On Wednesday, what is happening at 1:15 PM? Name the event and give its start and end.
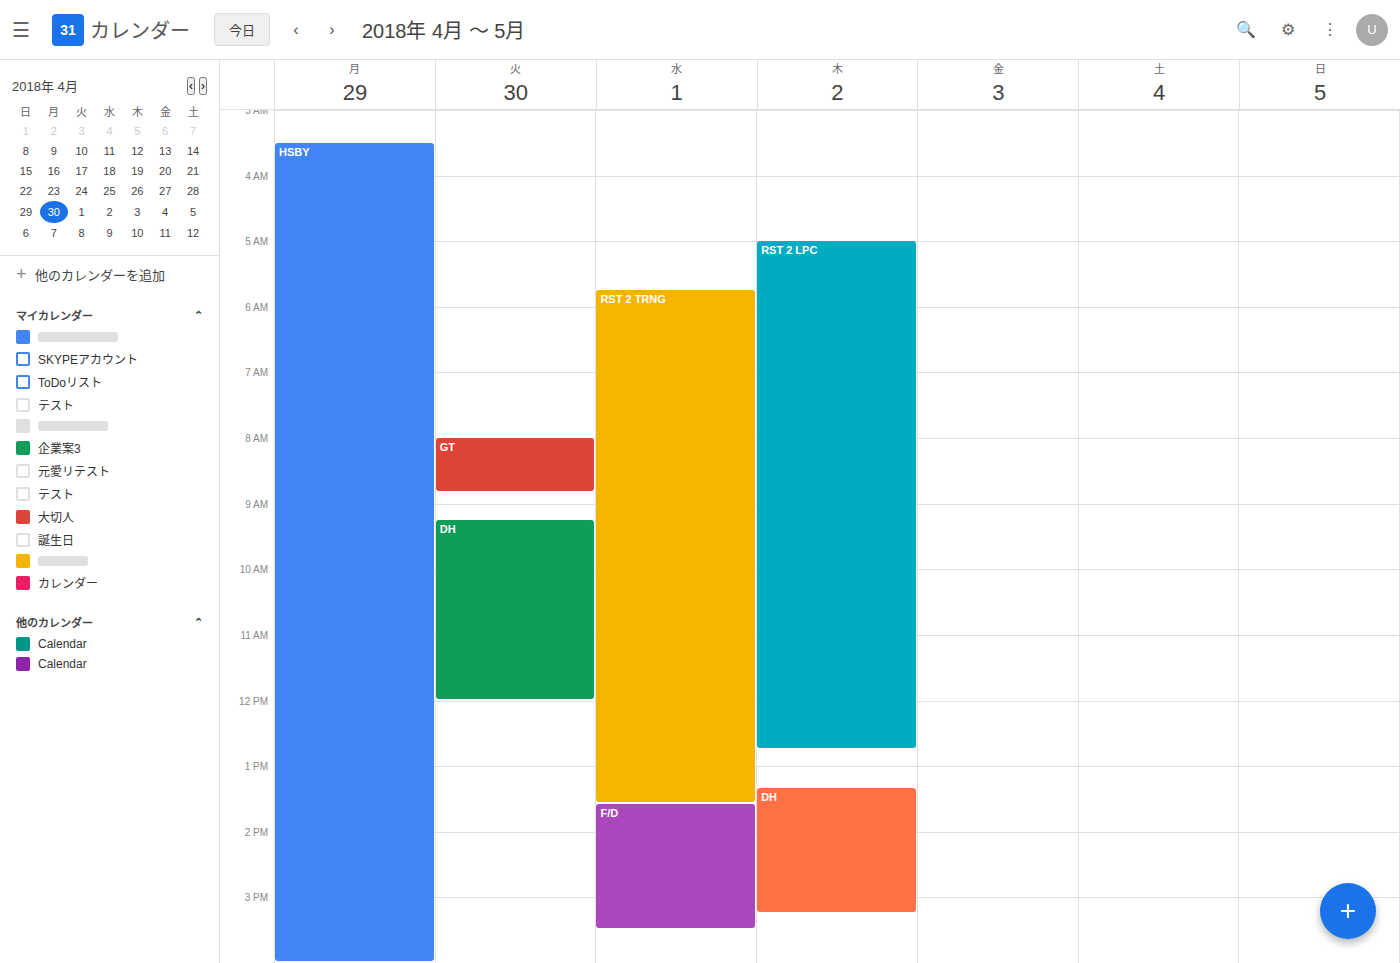
"RST 2 TRNG", 5:45 AM to 1:35 PM